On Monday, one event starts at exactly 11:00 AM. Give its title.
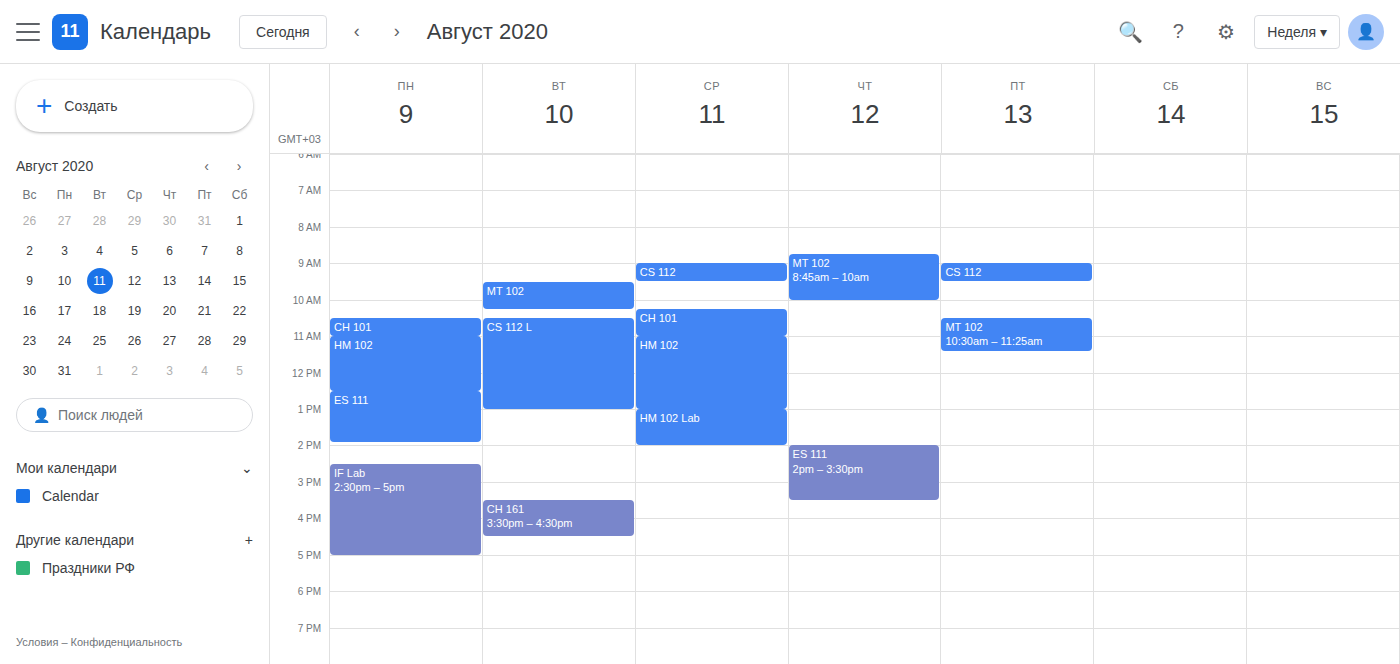
"HM 102"